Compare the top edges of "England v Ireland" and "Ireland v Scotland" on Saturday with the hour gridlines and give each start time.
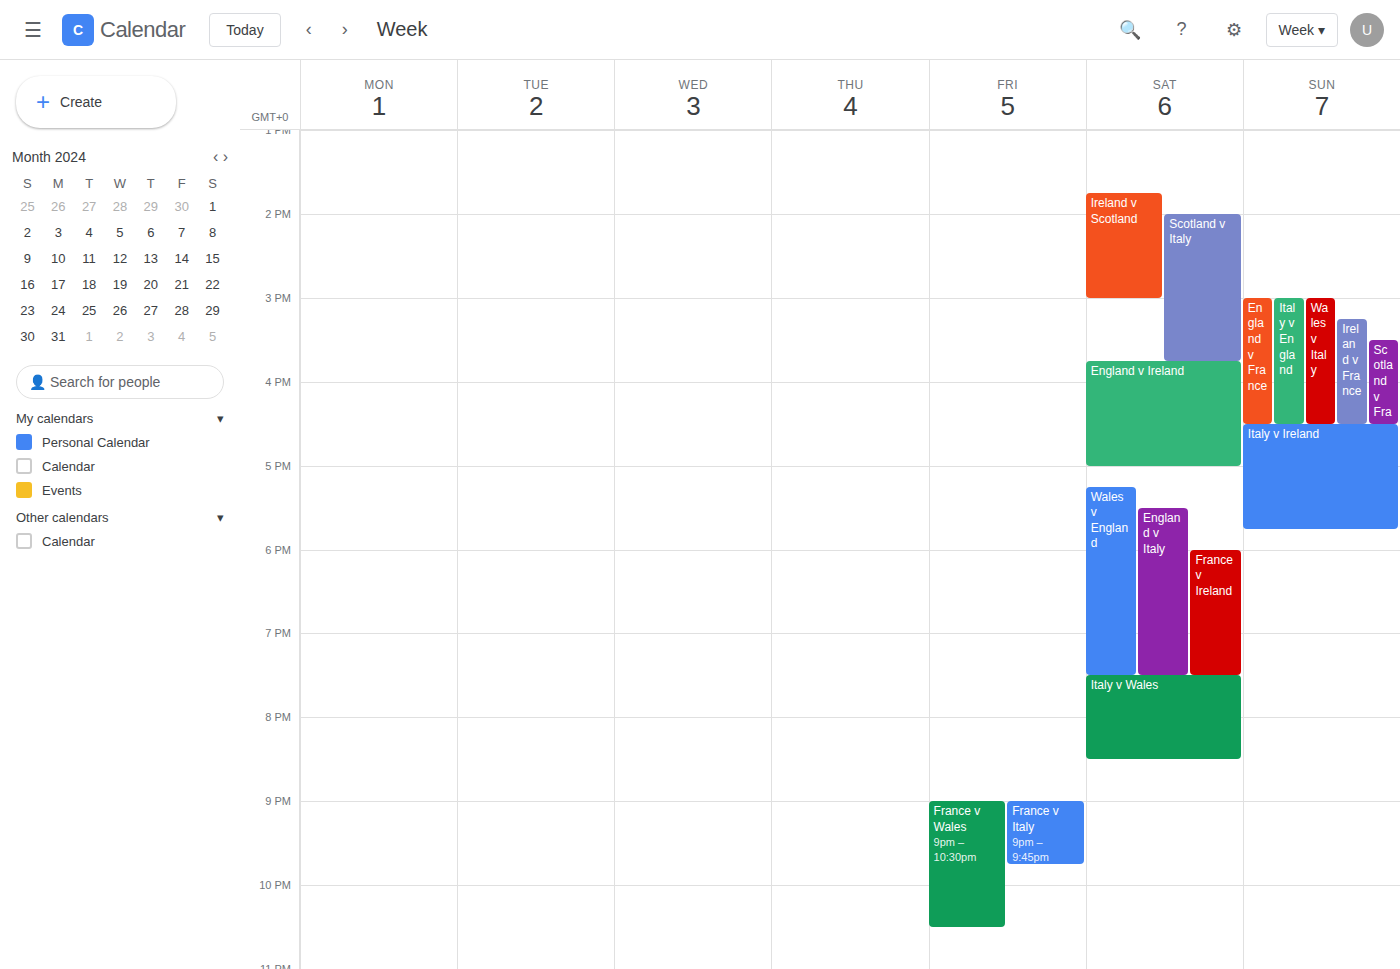
"England v Ireland": 3:45 PM, neither: three quarters of the way from the 3 PM line to the 4 PM line. "Ireland v Scotland": 1:45 PM, neither: three quarters of the way from the 1 PM line to the 2 PM line.